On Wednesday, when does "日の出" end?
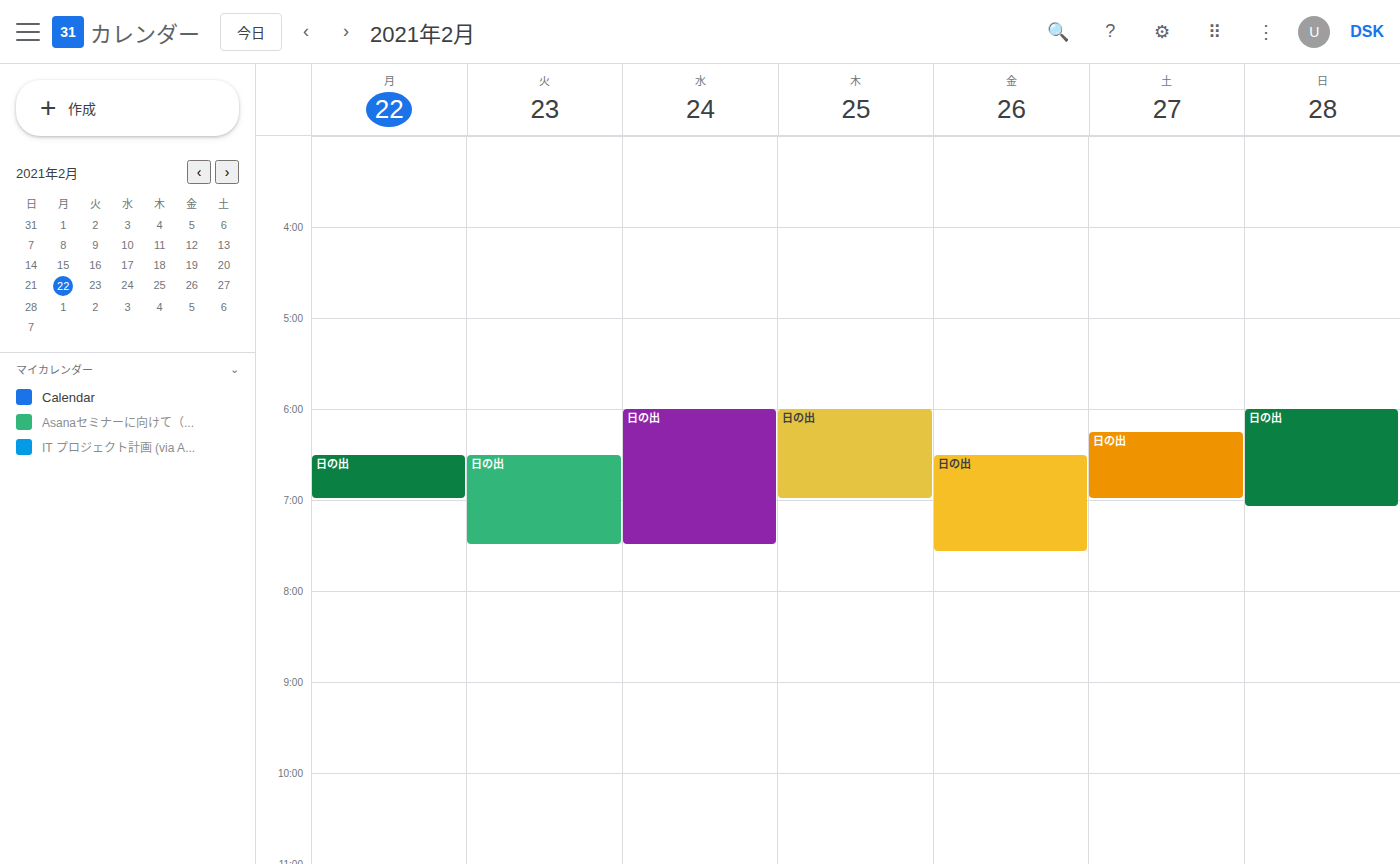
7:30 AM